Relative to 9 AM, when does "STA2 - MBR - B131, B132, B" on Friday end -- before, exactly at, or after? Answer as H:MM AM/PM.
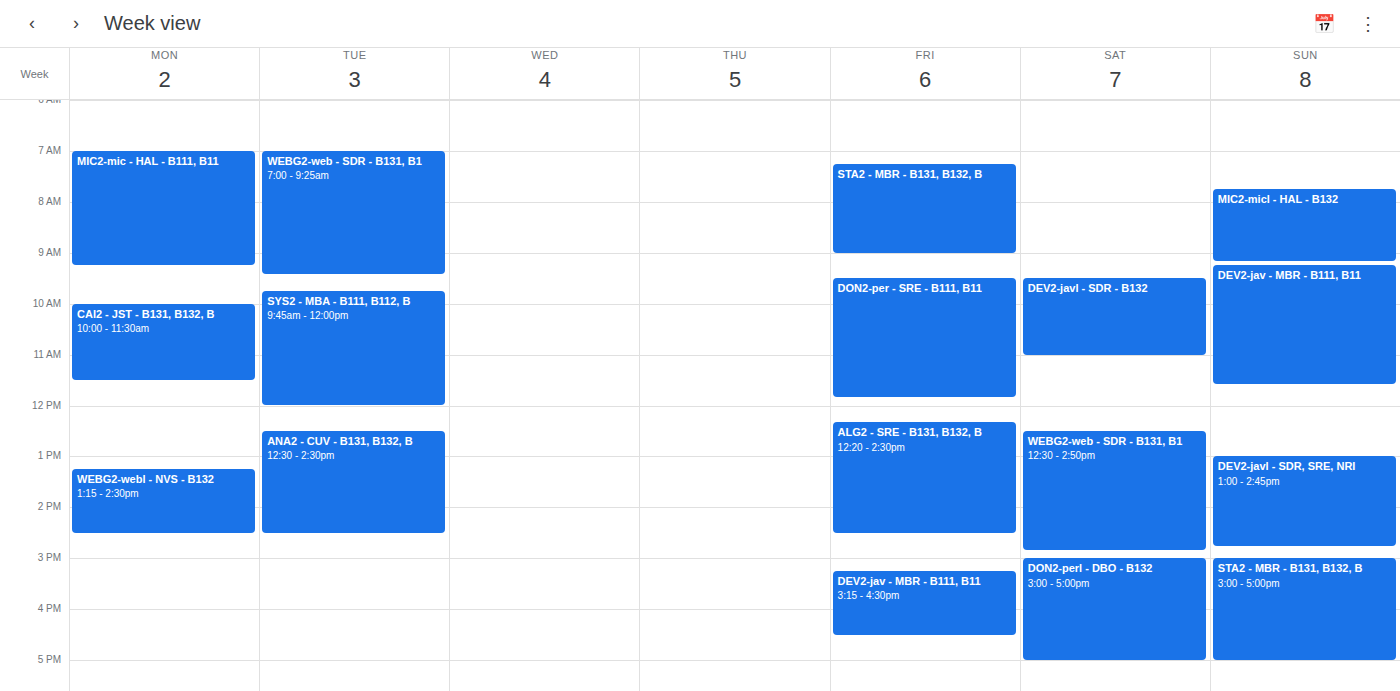
9:00 AM -- exactly at 9 AM, on the 9 AM line.